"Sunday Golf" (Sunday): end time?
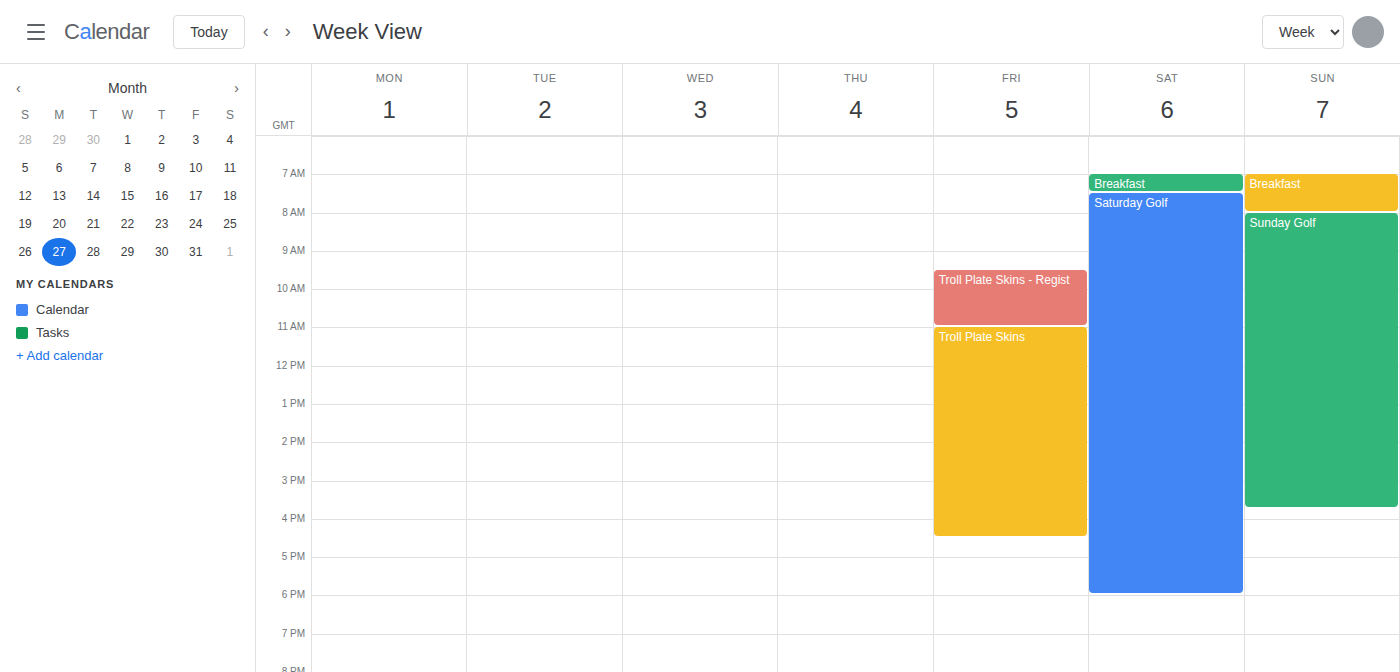
3:45 PM